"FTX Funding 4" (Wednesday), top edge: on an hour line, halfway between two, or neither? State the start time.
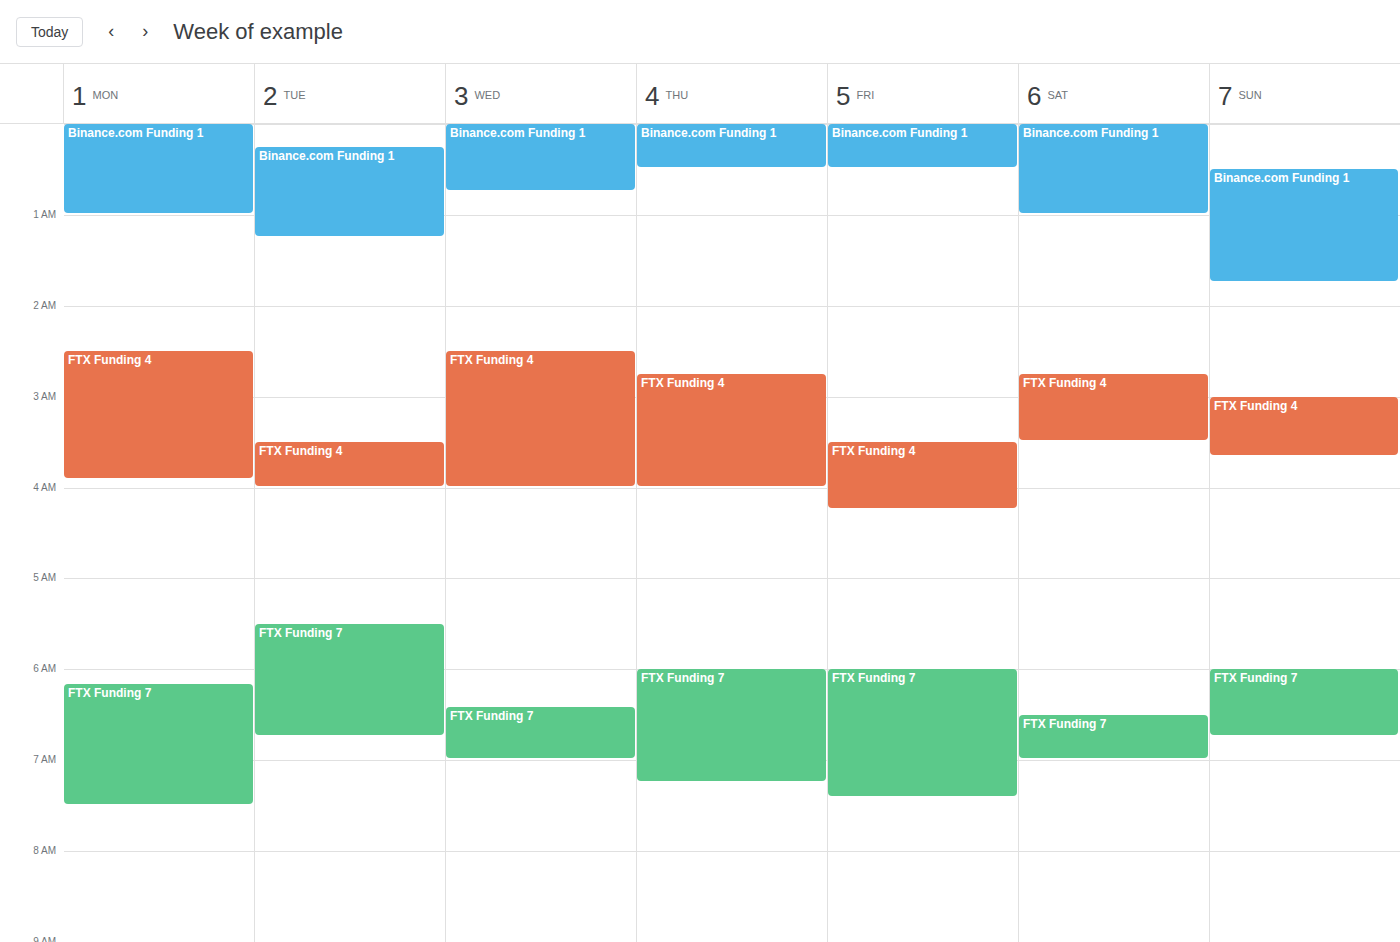
02:30 -- halfway between the 02:00 and 03:00 lines.